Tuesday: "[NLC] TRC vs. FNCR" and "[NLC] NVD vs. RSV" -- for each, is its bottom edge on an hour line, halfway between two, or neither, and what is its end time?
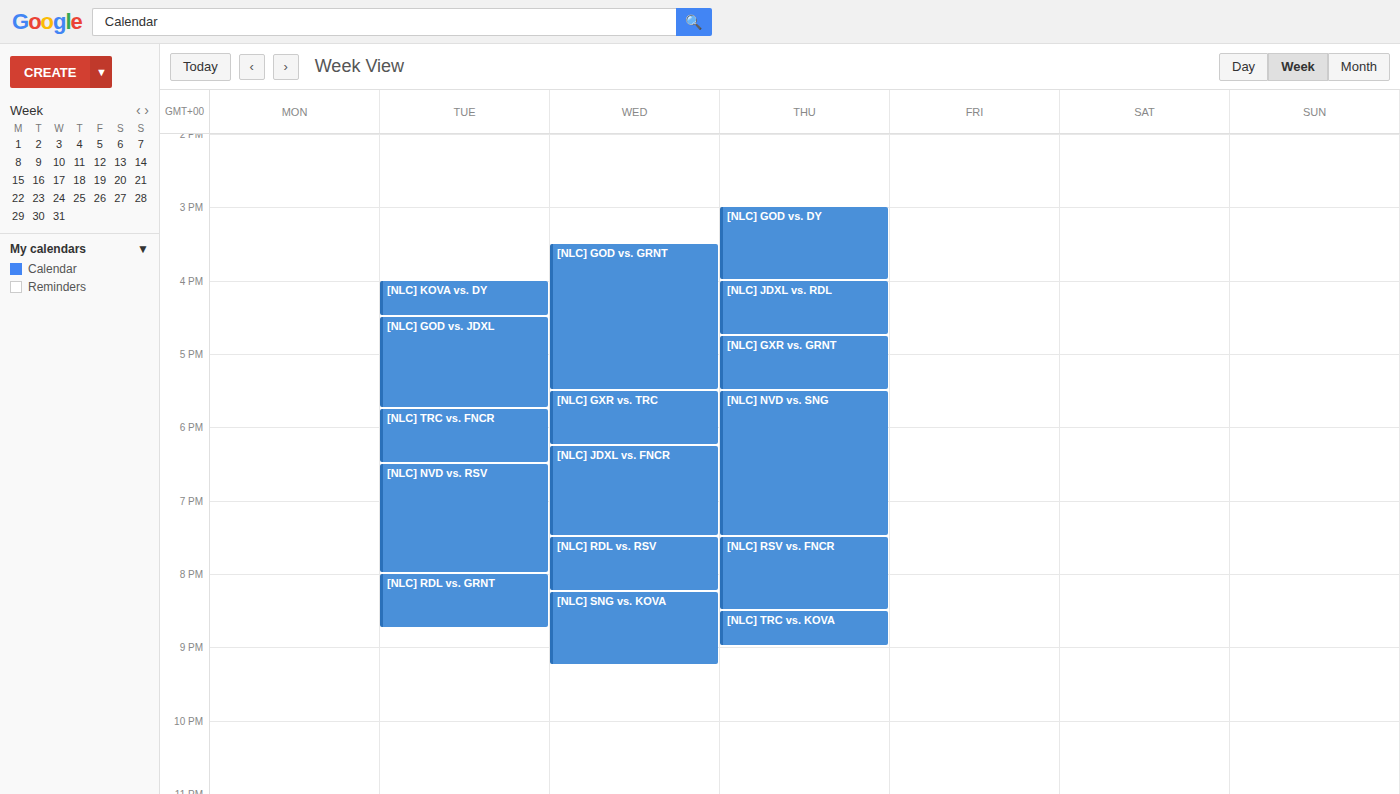
"[NLC] TRC vs. FNCR": 6:30 PM, halfway between the 6 PM and 7 PM lines. "[NLC] NVD vs. RSV": 8:00 PM, exactly on the 8 PM line.